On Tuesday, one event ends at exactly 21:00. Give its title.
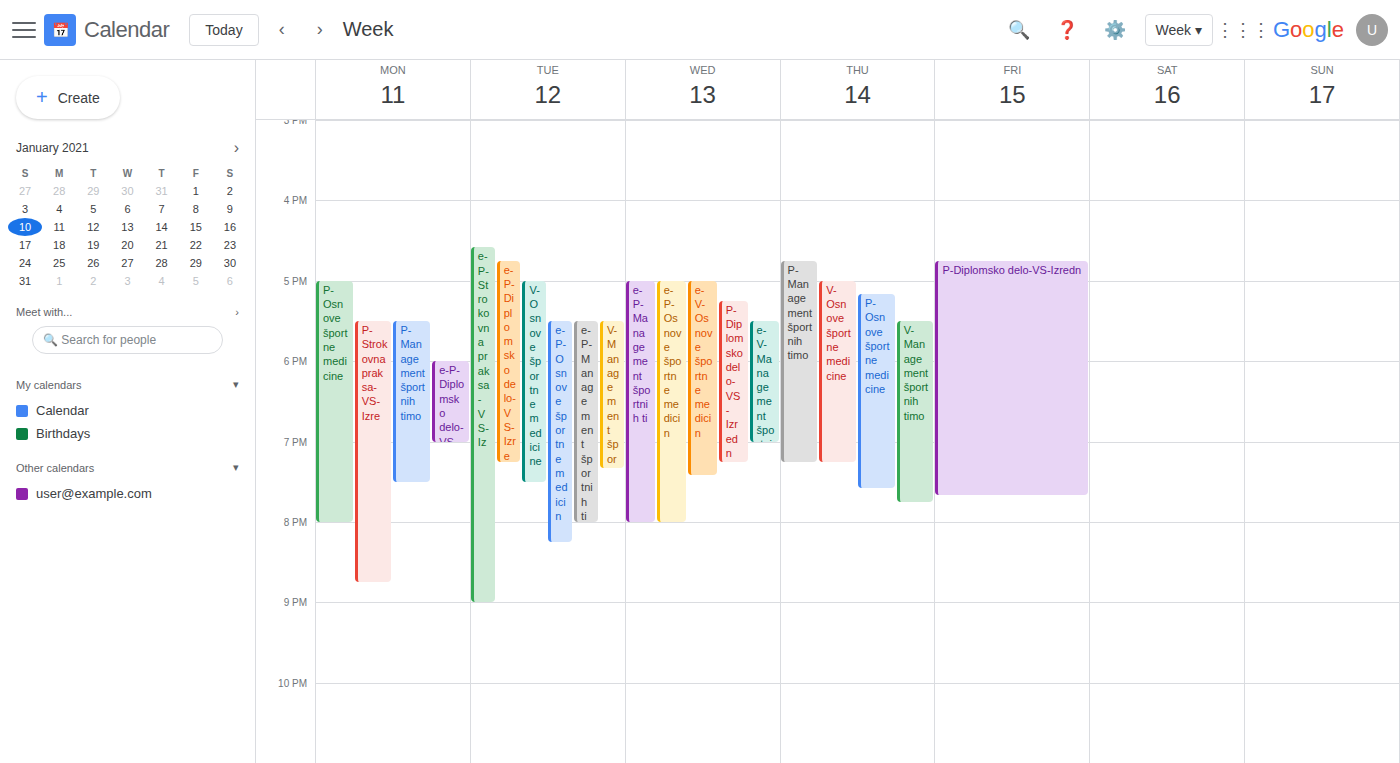
"e-P-Strokovna praksa-VS-Iz"